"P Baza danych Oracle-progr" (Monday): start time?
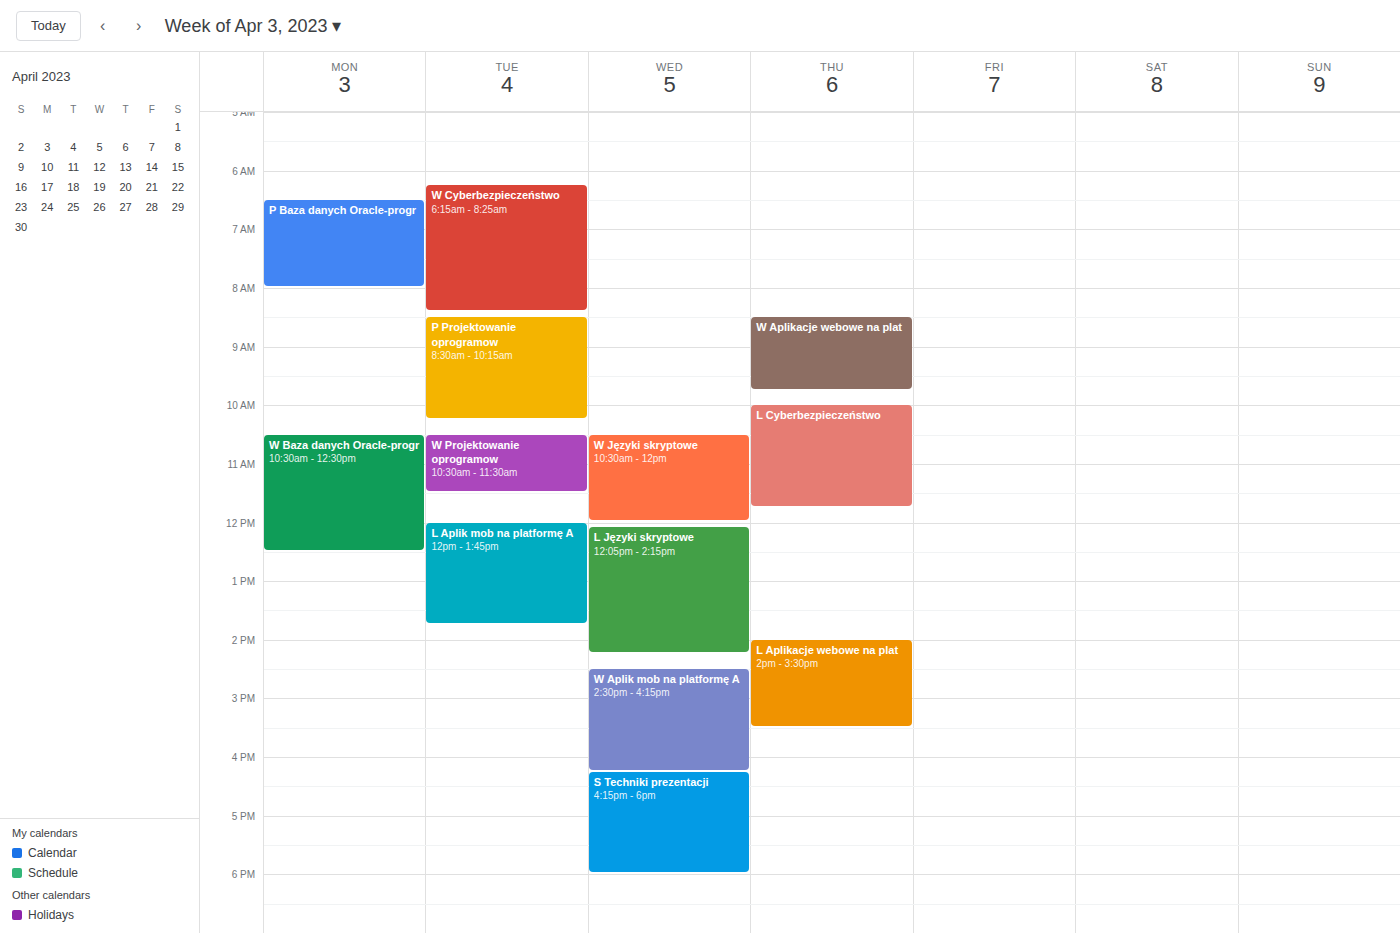
6:30 AM